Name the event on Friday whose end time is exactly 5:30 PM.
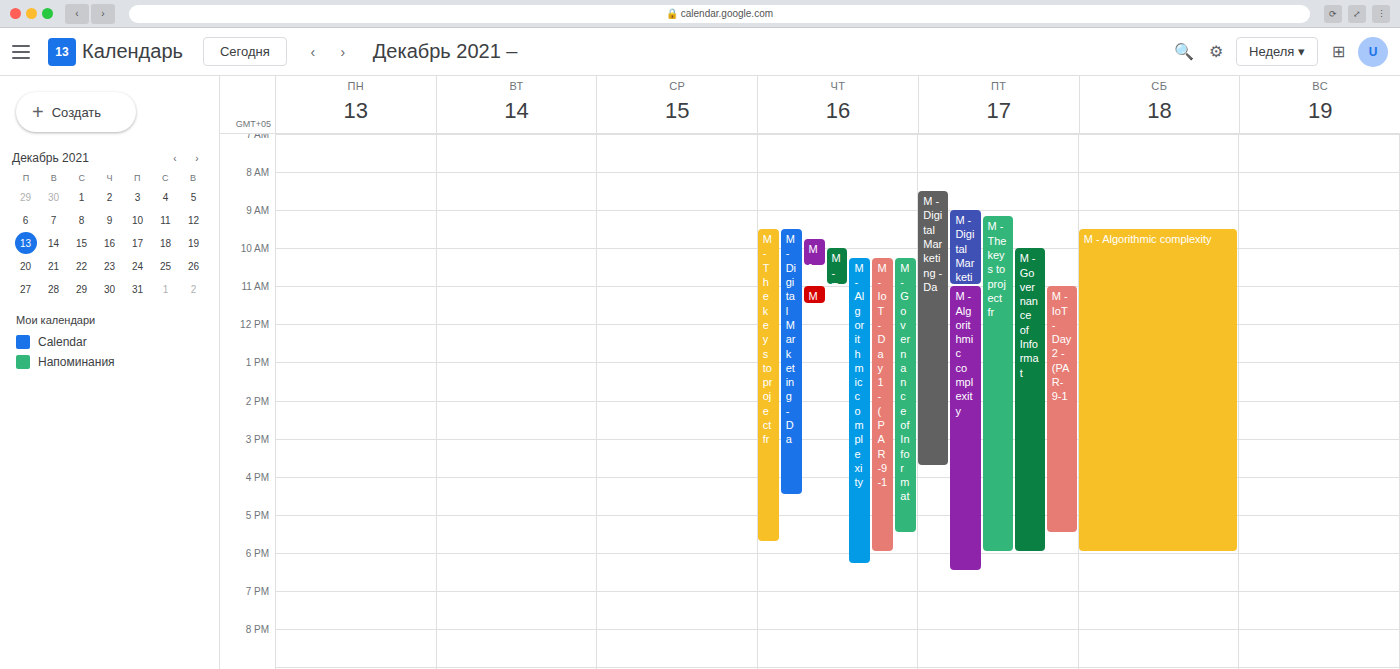
"M - IoT - Day 2 - (PAR-9-1"